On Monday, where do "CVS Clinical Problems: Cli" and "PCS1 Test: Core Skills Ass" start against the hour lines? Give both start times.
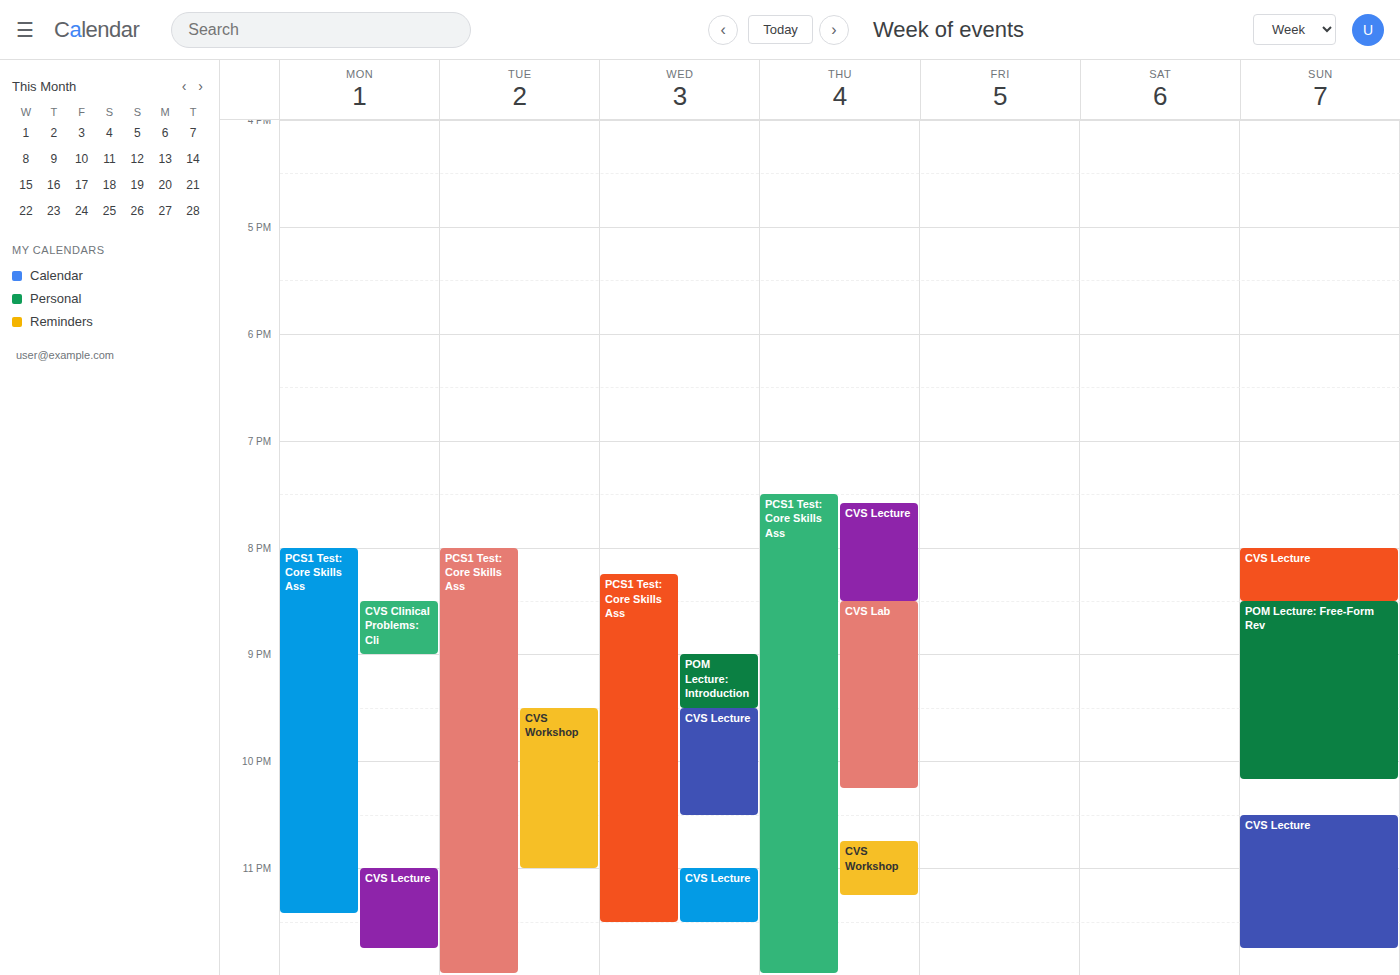
"CVS Clinical Problems: Cli": 20:30, halfway between the 20:00 and 21:00 lines. "PCS1 Test: Core Skills Ass": 20:00, exactly on the 20:00 line.